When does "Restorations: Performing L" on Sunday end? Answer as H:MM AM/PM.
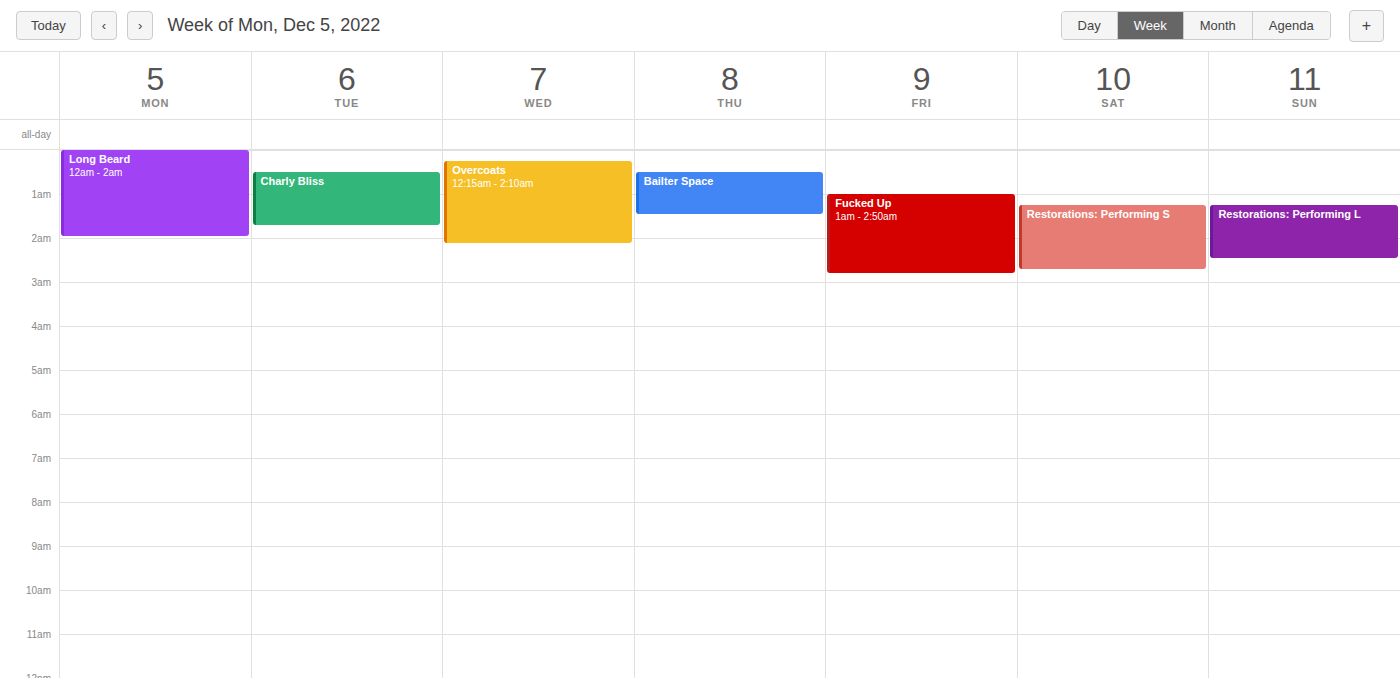
2:30 AM